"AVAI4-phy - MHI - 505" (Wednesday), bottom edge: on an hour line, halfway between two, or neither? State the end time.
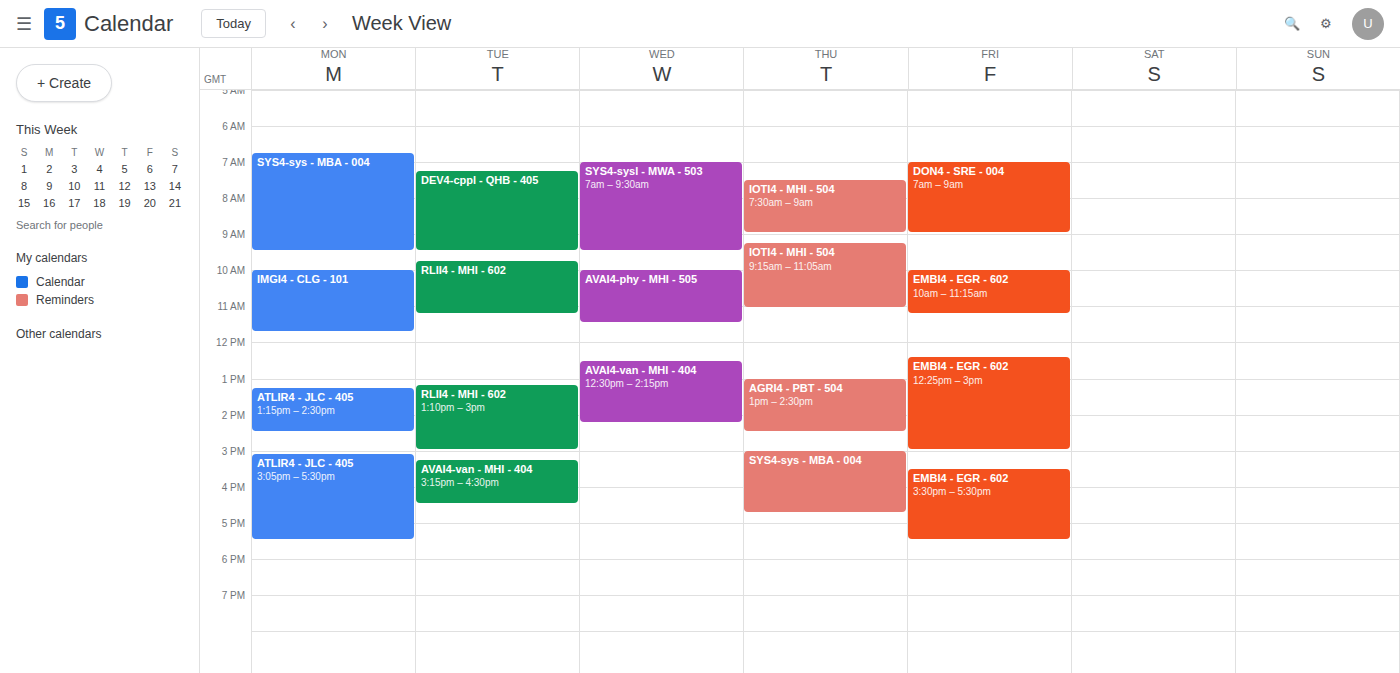
11:30 AM -- halfway between the 11 AM and 12 PM lines.